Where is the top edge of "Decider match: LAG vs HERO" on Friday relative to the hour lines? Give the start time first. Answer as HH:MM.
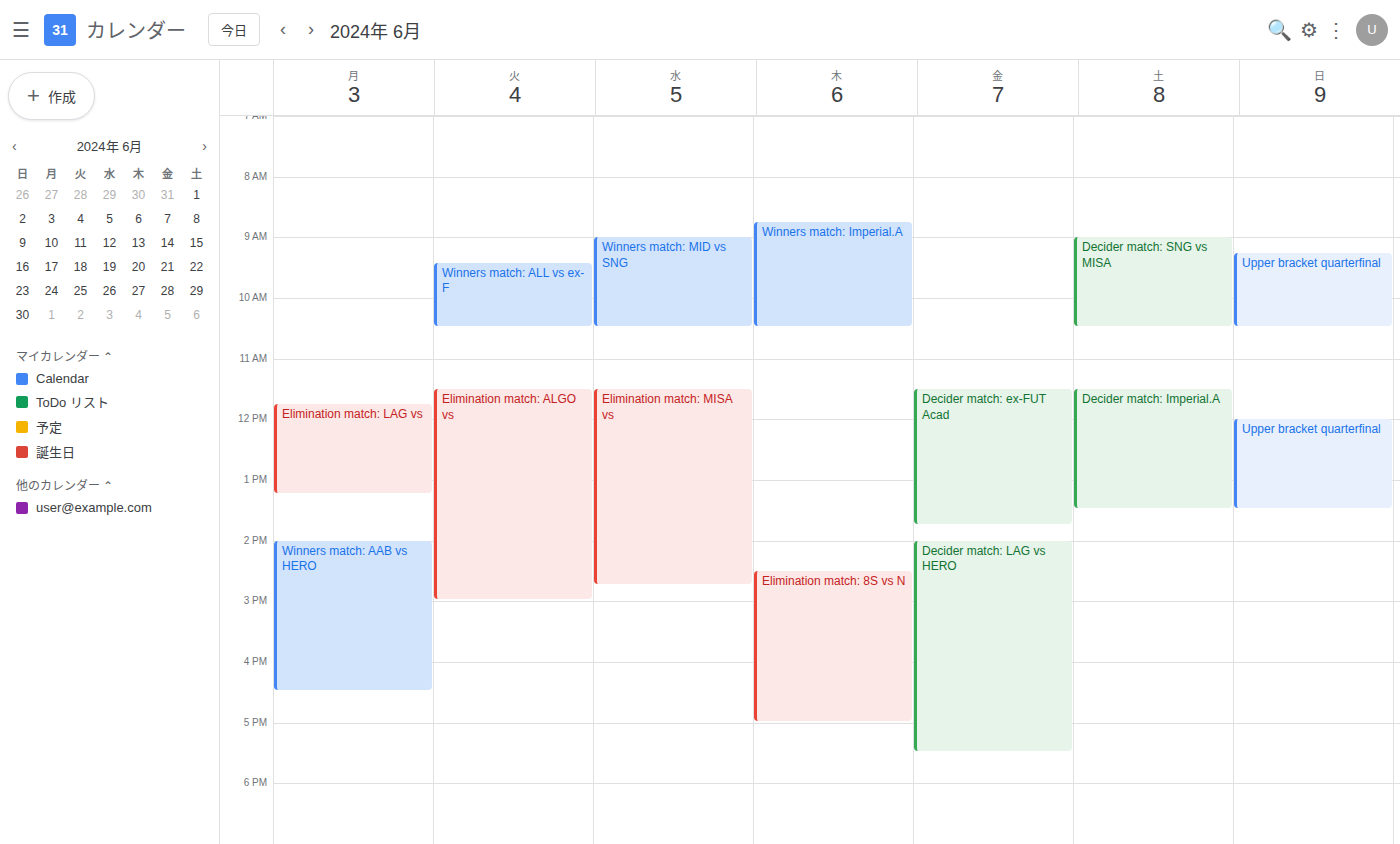
14:00 -- exactly on the 14:00 line.